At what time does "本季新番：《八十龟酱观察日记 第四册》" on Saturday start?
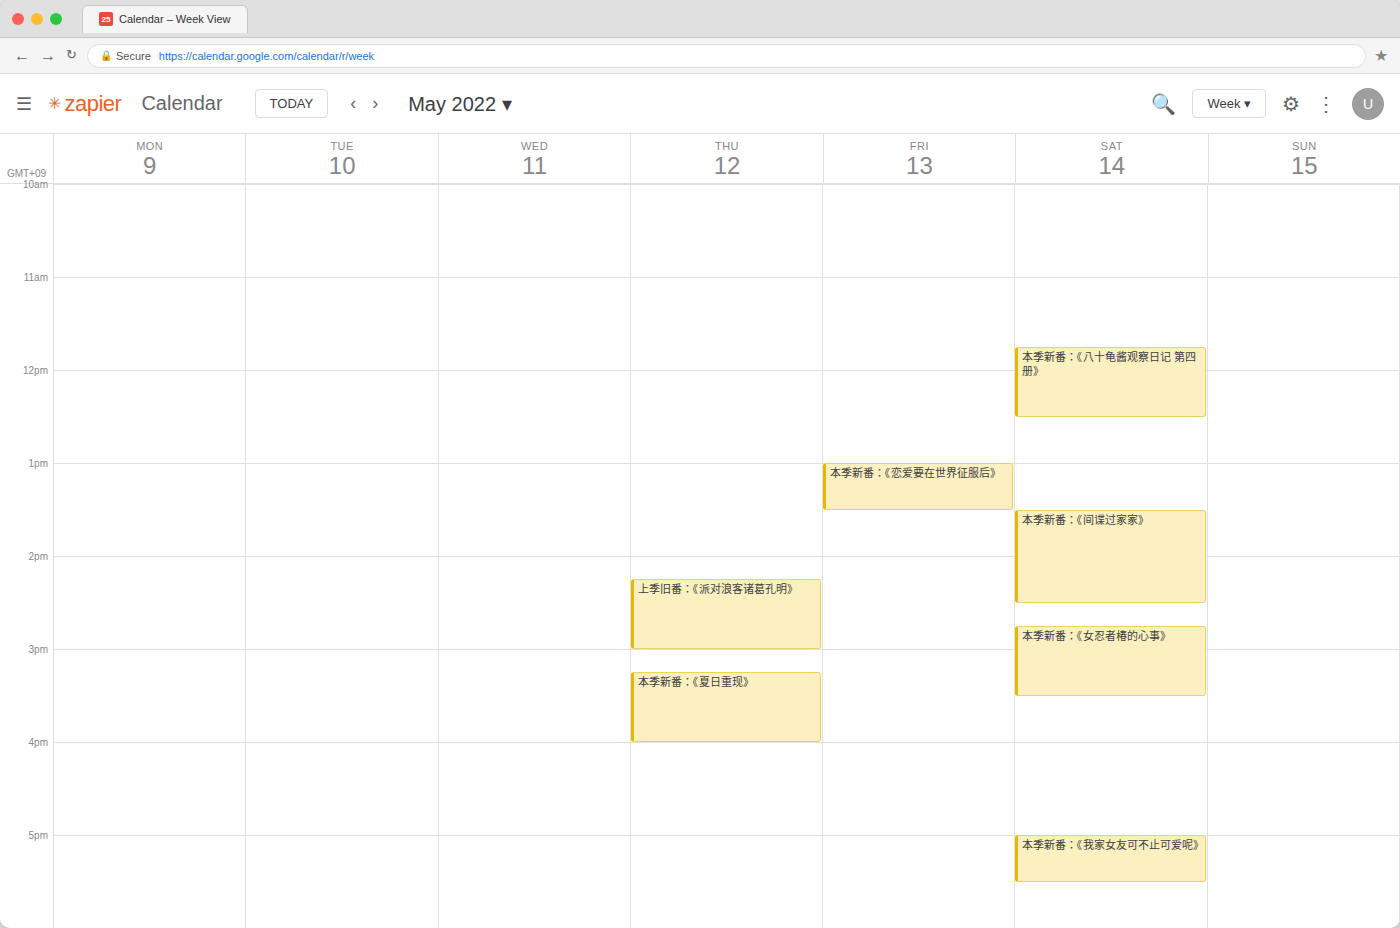
11:45 AM